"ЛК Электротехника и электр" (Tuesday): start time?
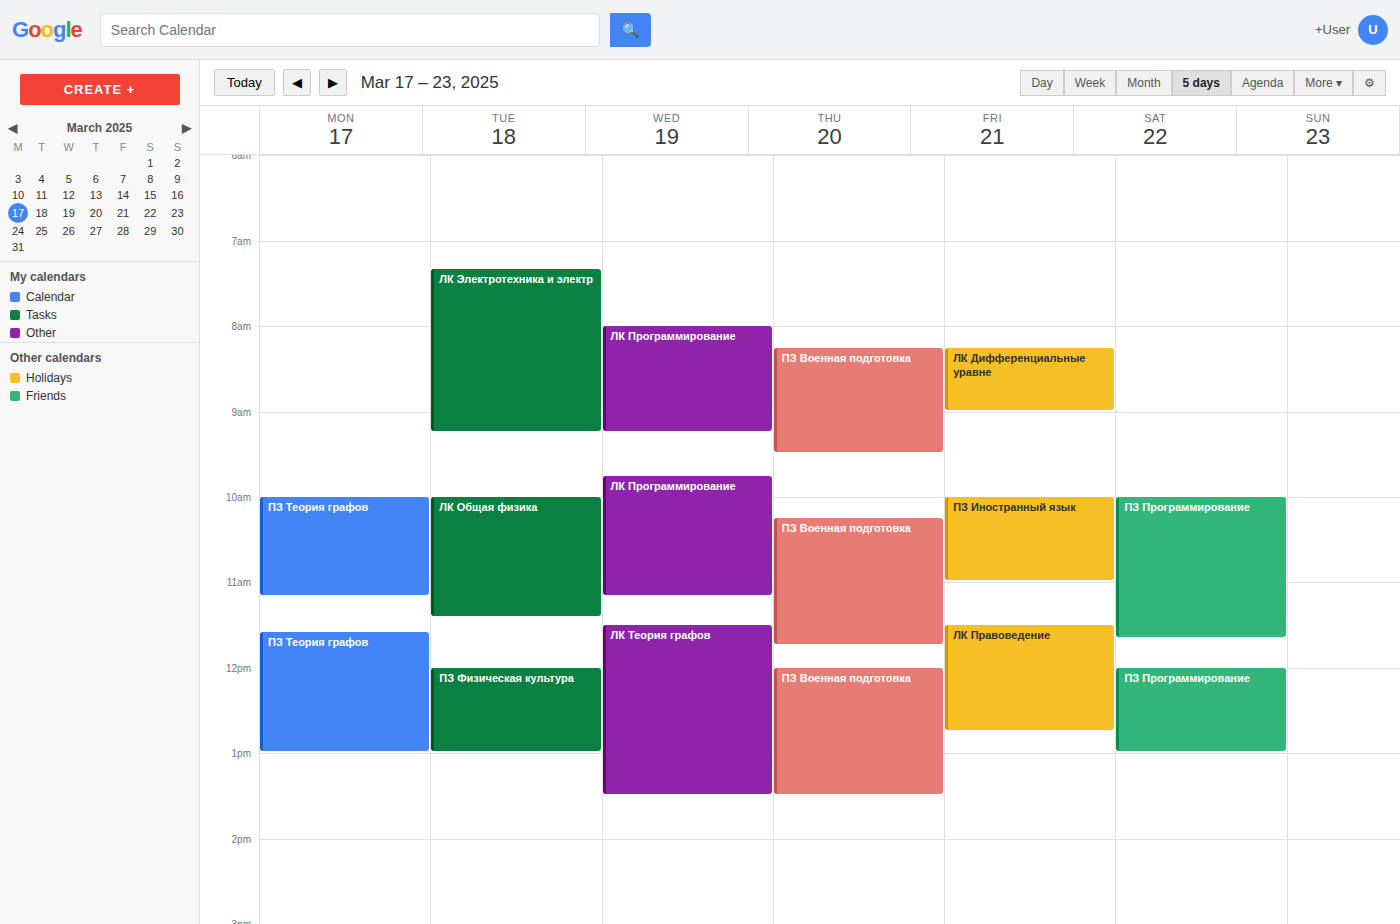
7:20 AM